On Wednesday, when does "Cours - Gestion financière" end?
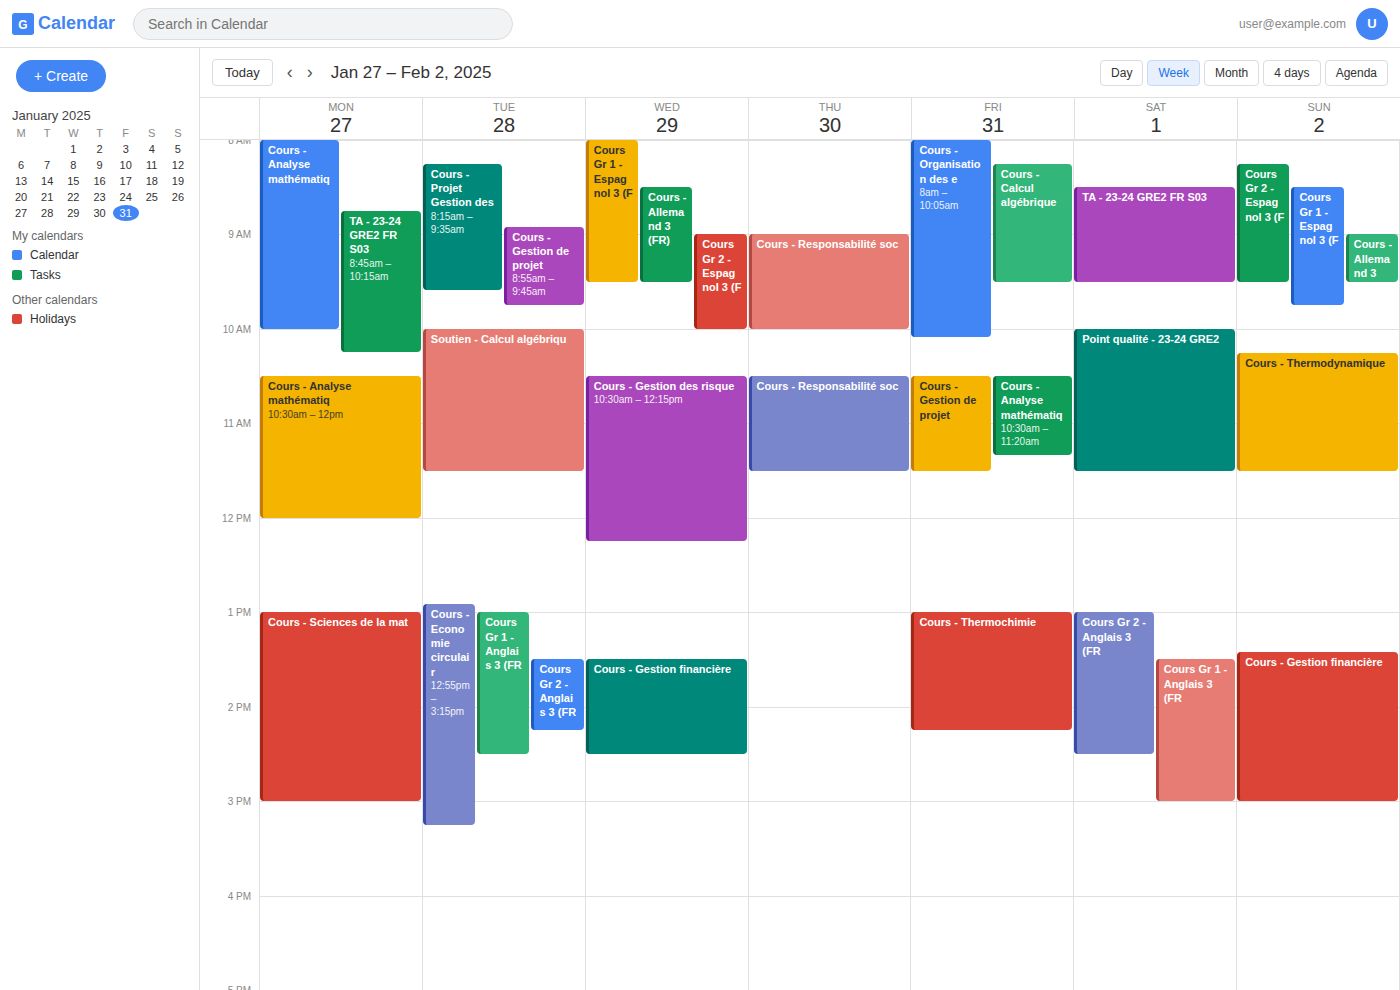
2:30 PM